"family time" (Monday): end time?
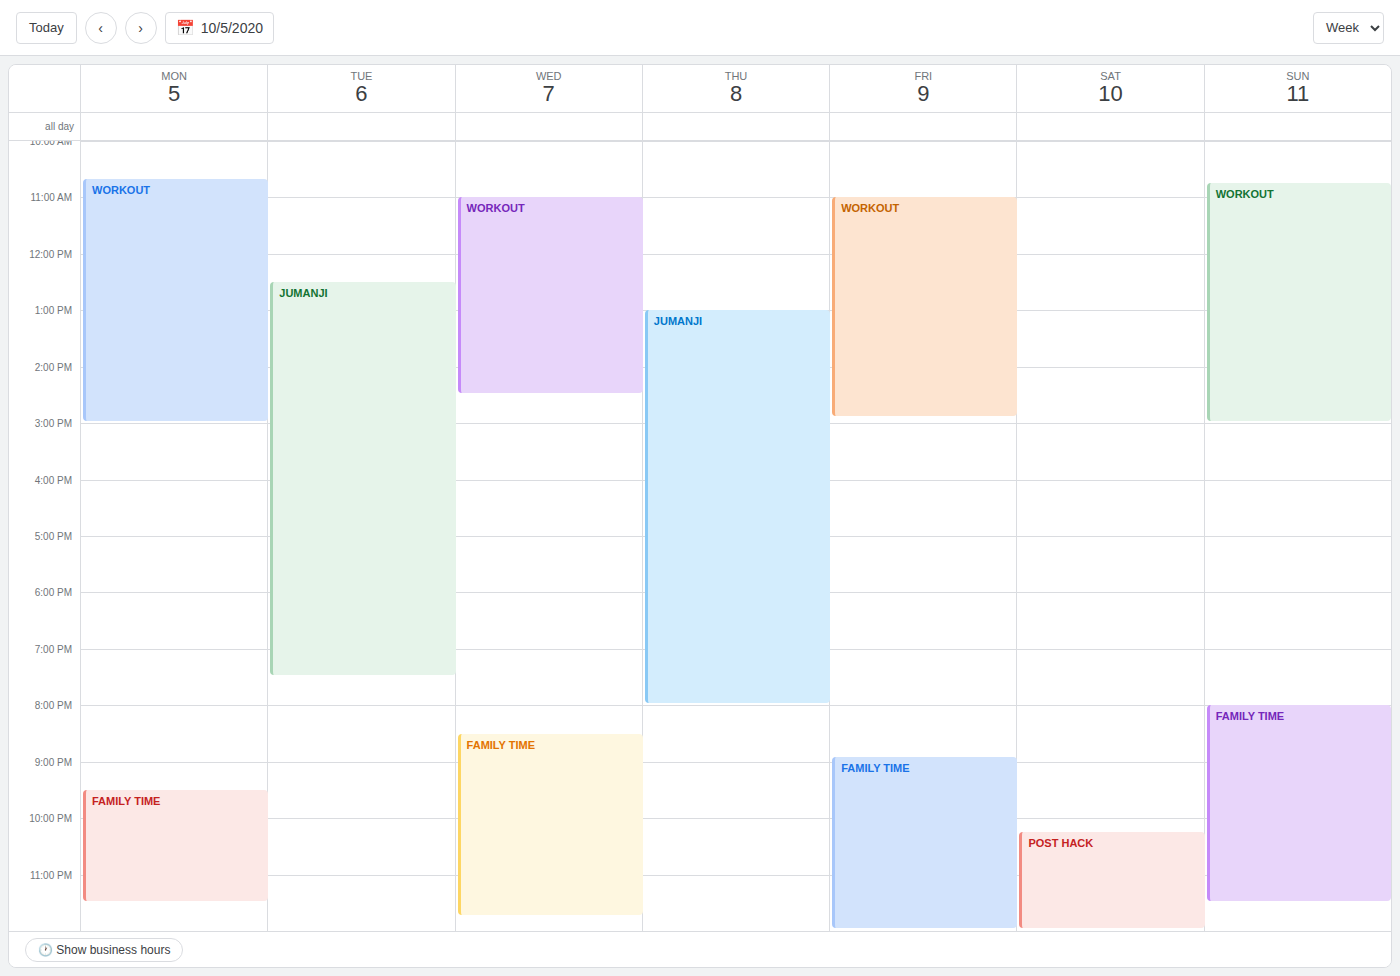
11:30 PM